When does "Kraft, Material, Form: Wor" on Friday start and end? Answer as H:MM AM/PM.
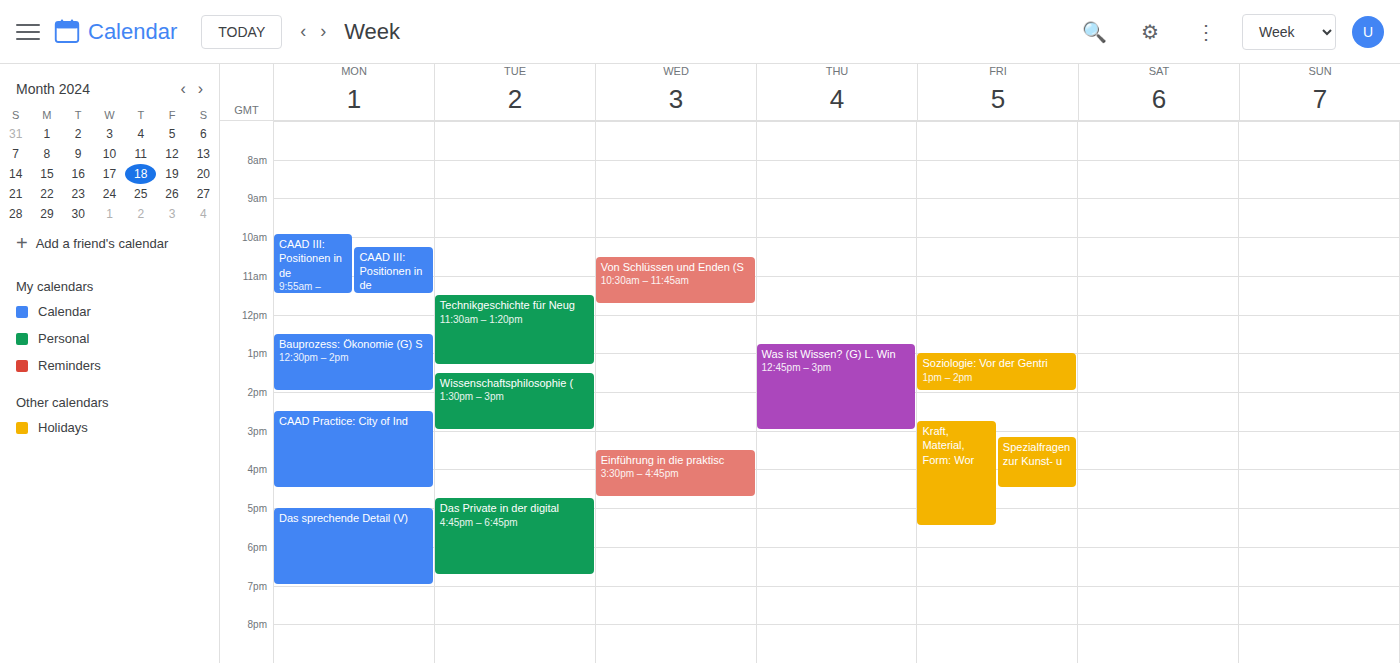
2:45 PM to 5:30 PM